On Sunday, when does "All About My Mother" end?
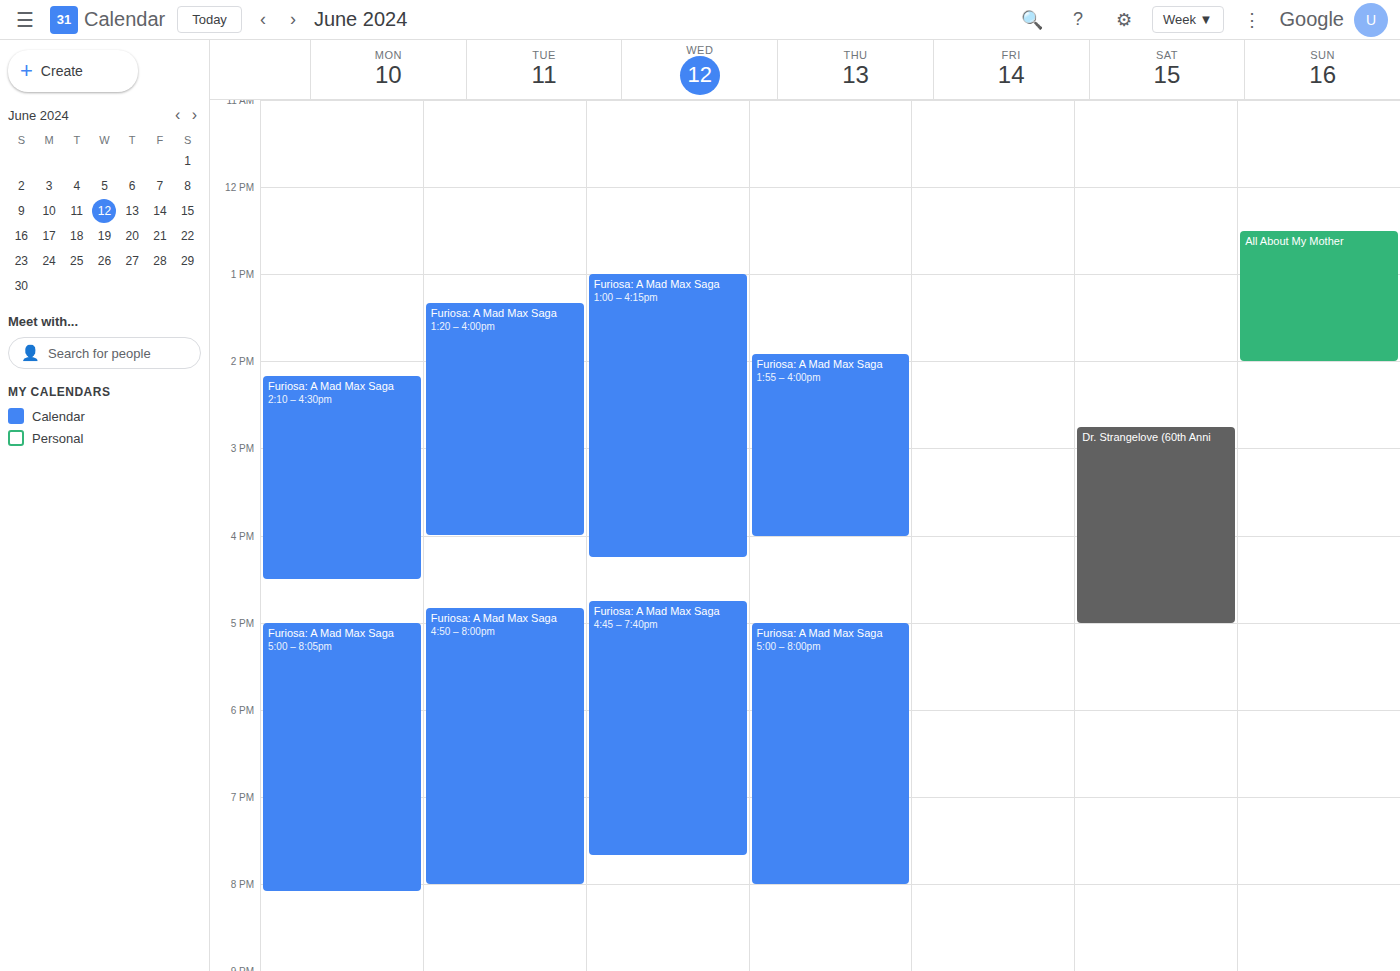
14:00